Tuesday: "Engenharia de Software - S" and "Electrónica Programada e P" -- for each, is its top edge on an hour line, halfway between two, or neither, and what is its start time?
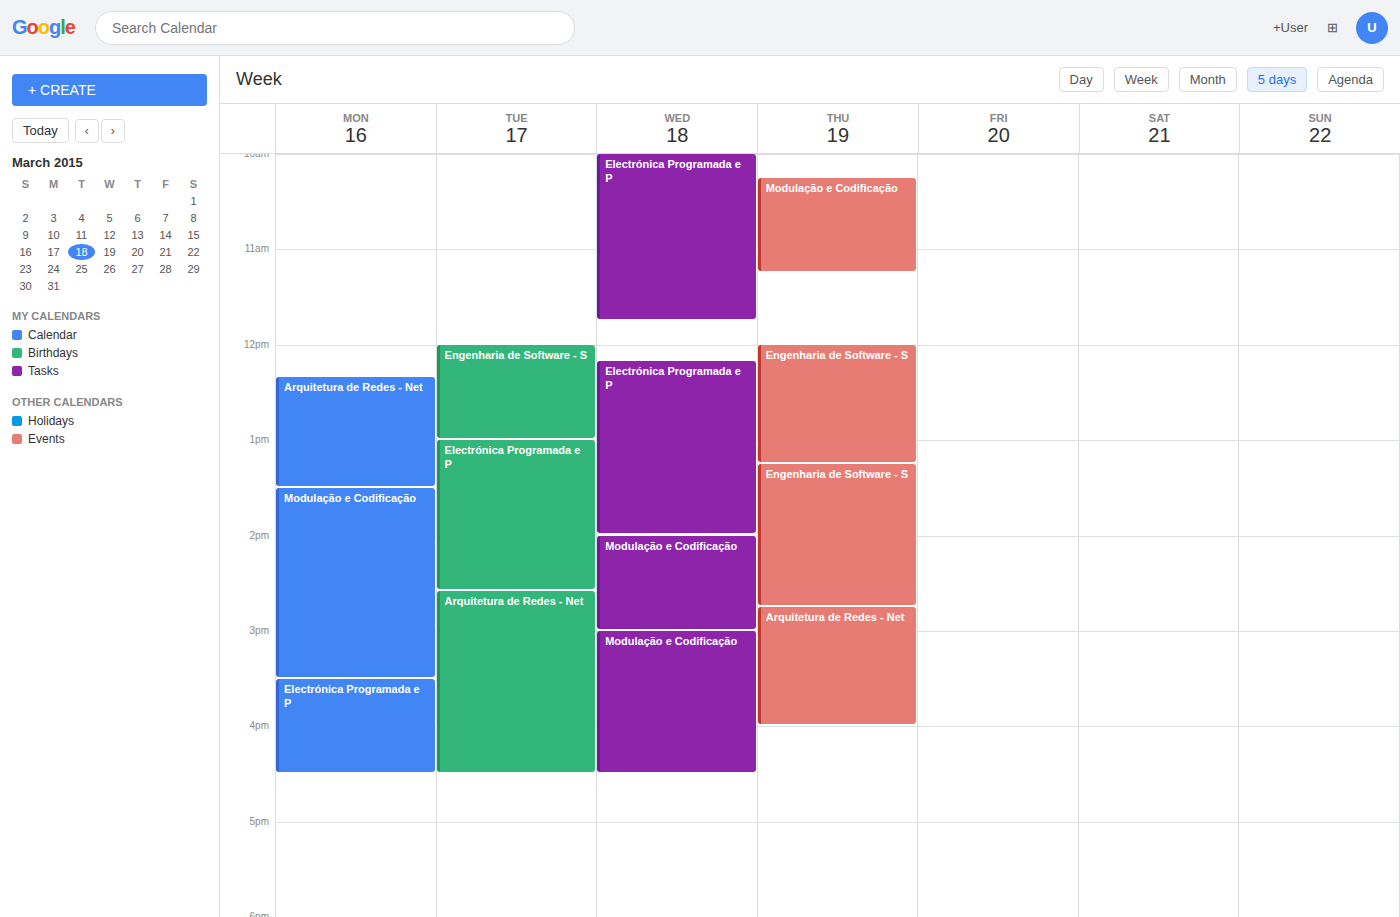
"Engenharia de Software - S": 12:00 PM, exactly on the 12 PM line. "Electrónica Programada e P": 1:00 PM, exactly on the 1 PM line.